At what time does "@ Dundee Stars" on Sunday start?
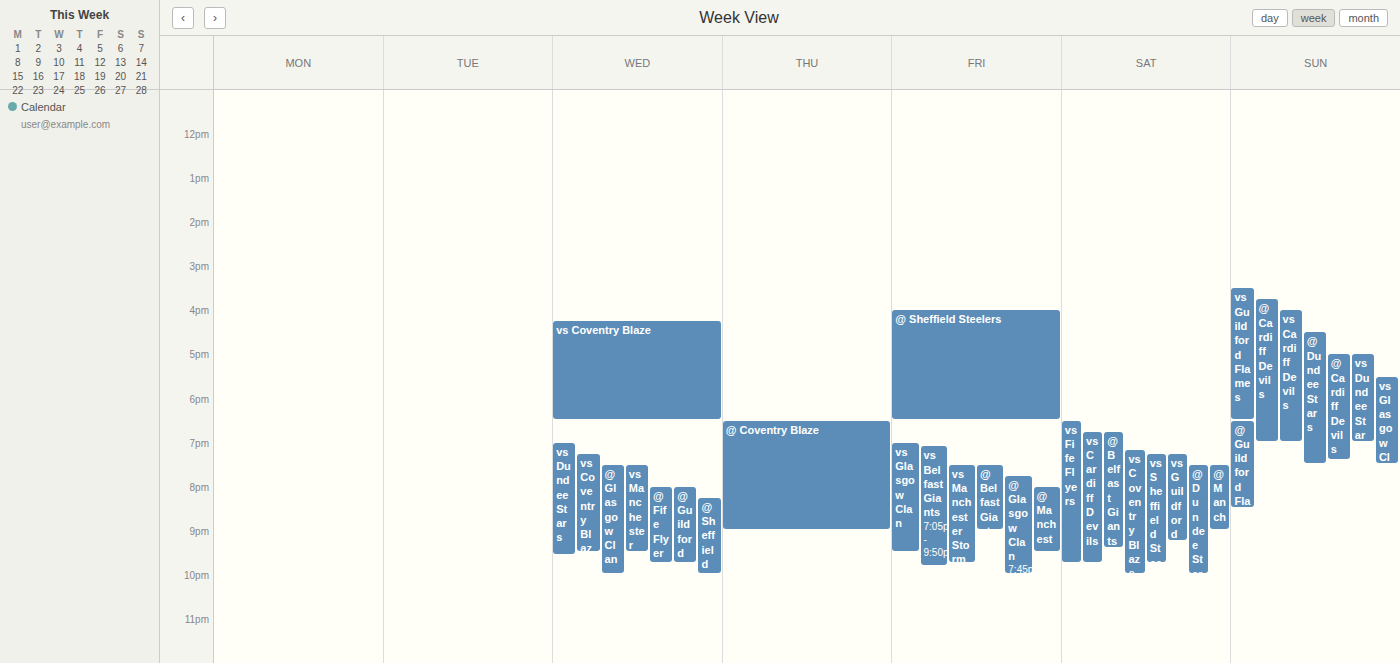
4:30 PM